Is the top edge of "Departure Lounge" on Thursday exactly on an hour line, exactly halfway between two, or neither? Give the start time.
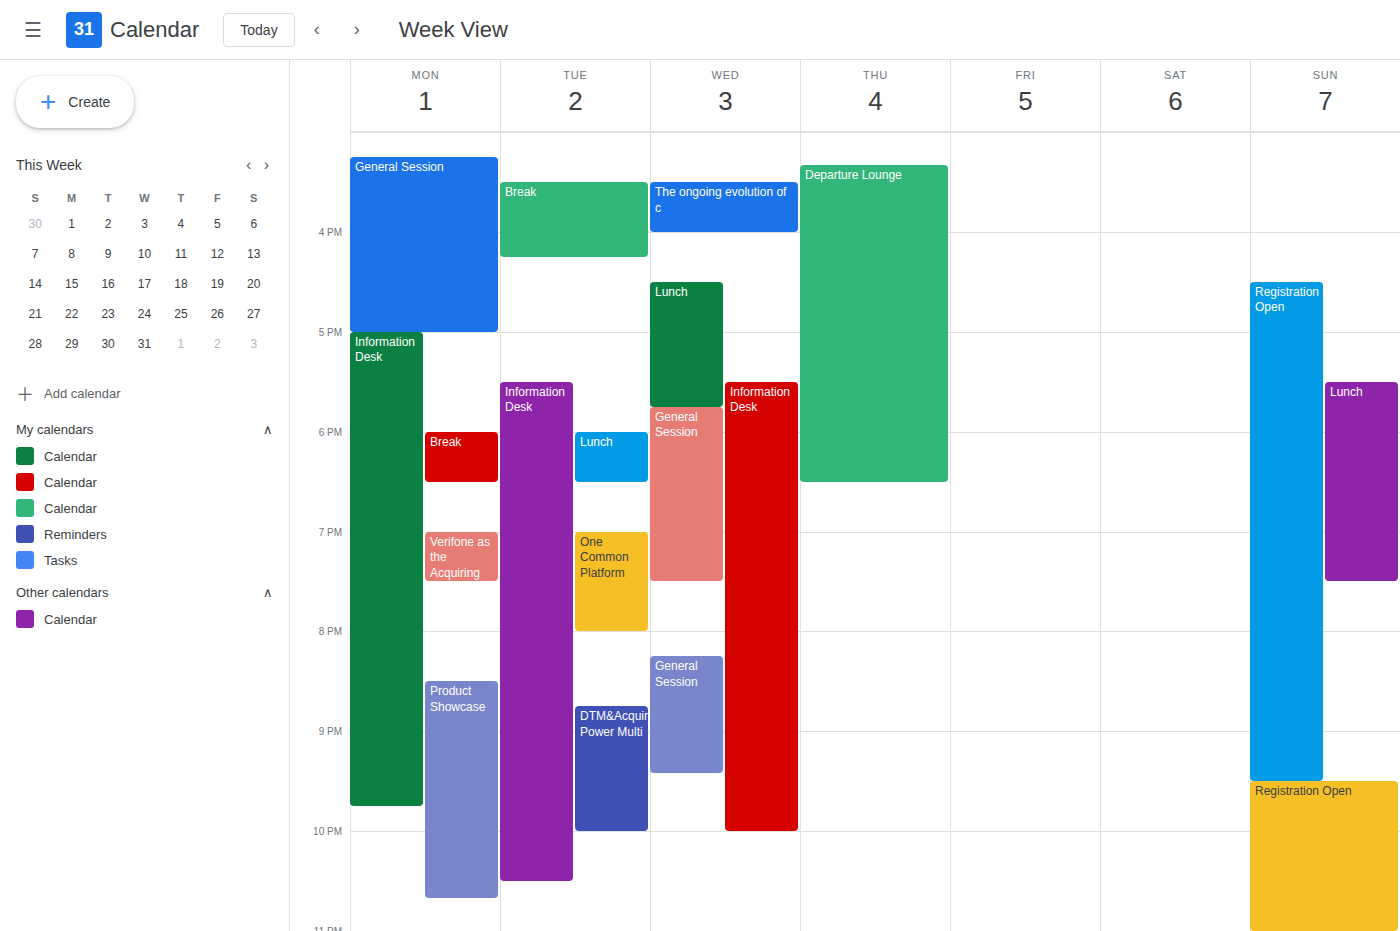
3:20 PM -- neither: 20 minutes below the 3 PM line and 40 minutes above the 4 PM line.